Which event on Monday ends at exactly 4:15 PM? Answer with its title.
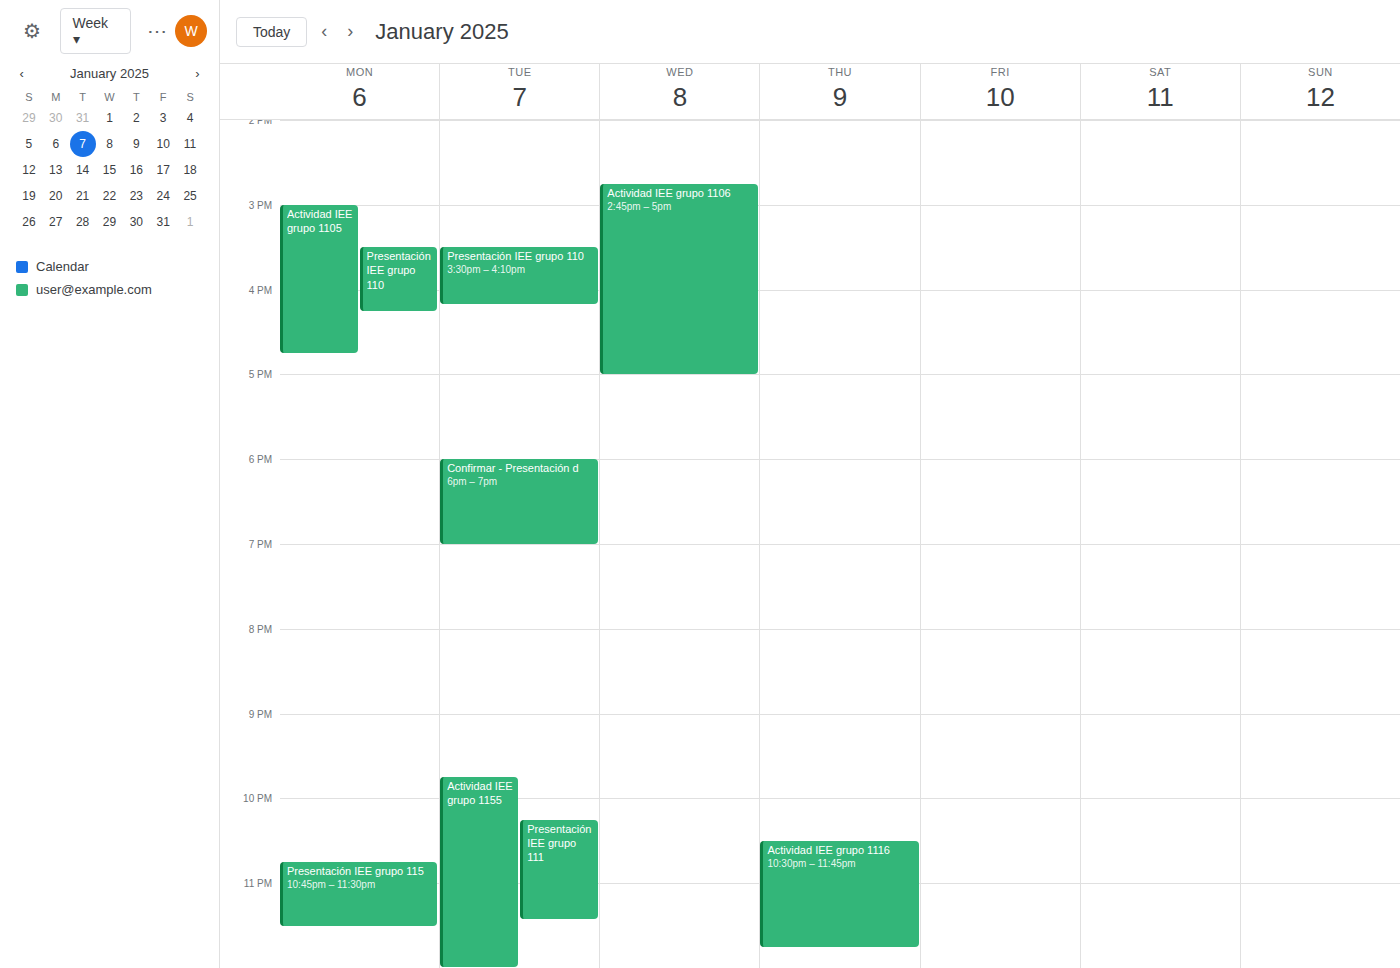
"Presentación IEE grupo 110"